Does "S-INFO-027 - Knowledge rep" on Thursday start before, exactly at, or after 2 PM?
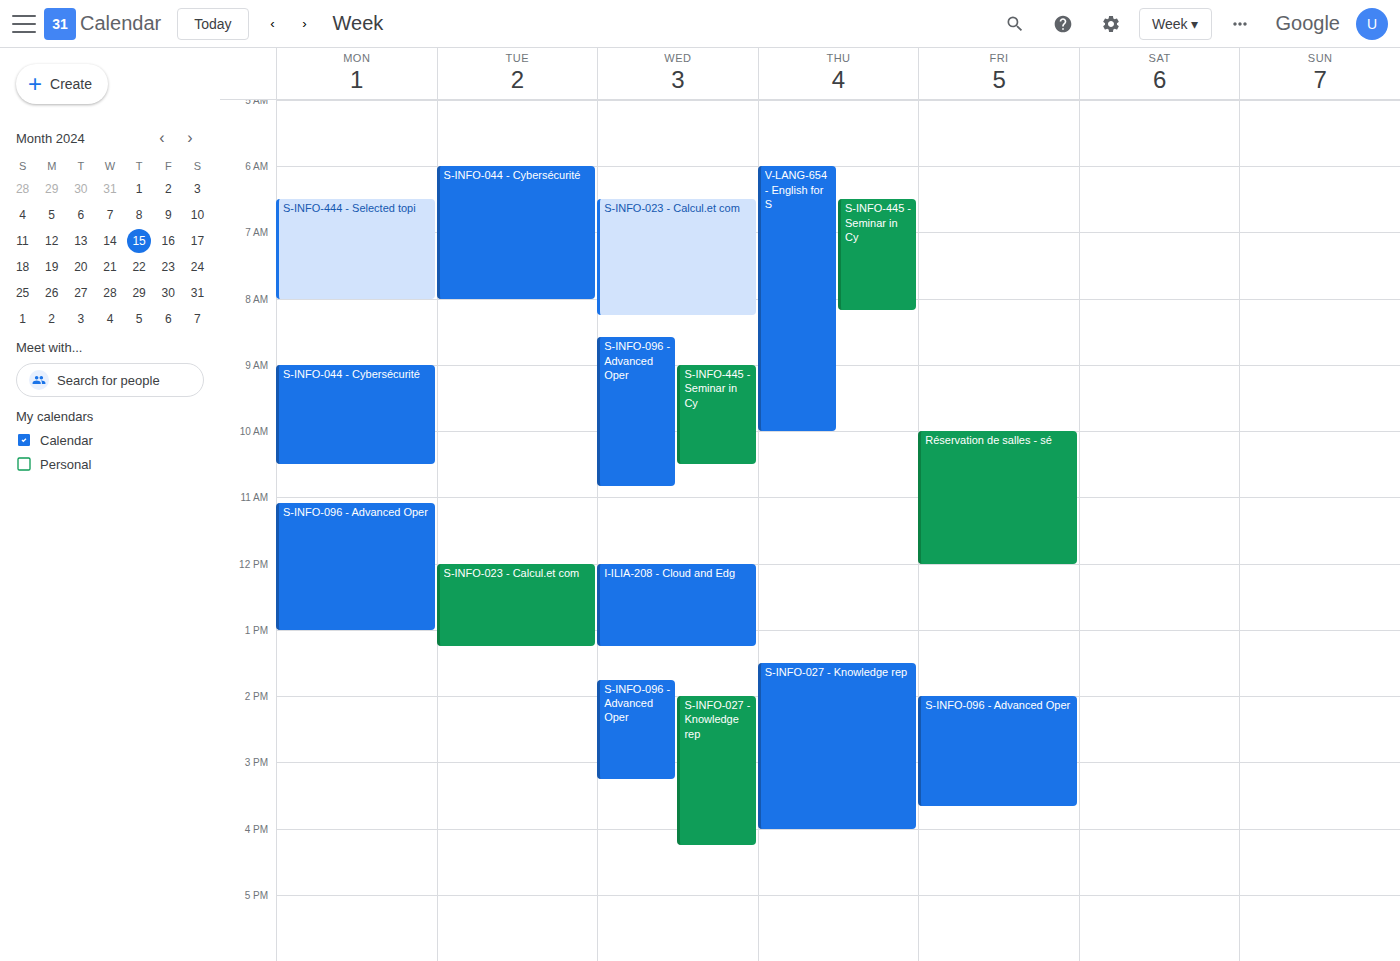
1:30 PM -- before 2 PM, 30 minutes above the 2 PM line.